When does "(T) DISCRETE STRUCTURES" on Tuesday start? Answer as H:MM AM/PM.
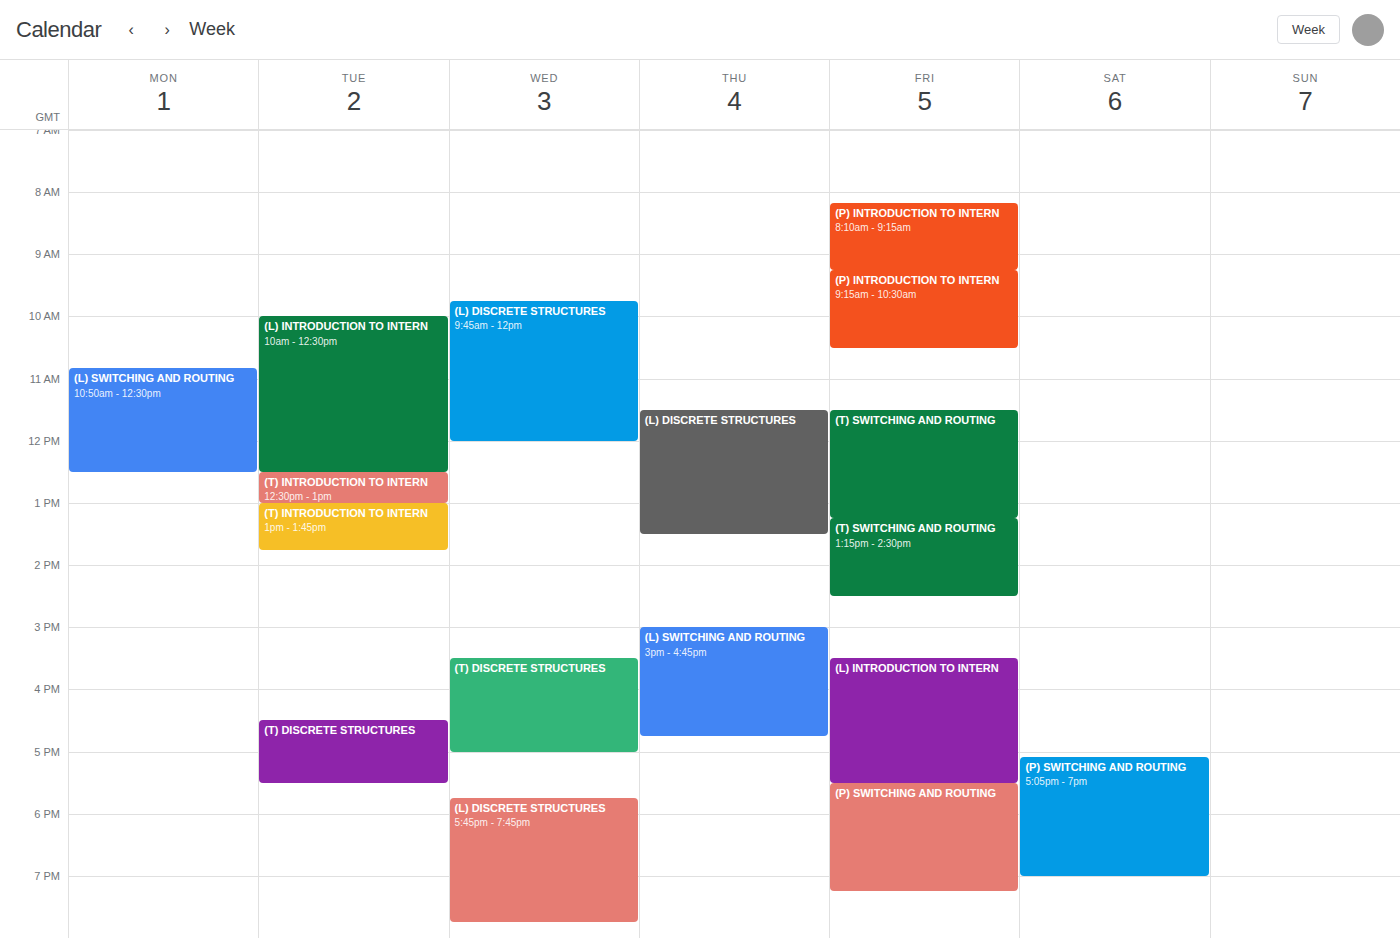
4:30 PM